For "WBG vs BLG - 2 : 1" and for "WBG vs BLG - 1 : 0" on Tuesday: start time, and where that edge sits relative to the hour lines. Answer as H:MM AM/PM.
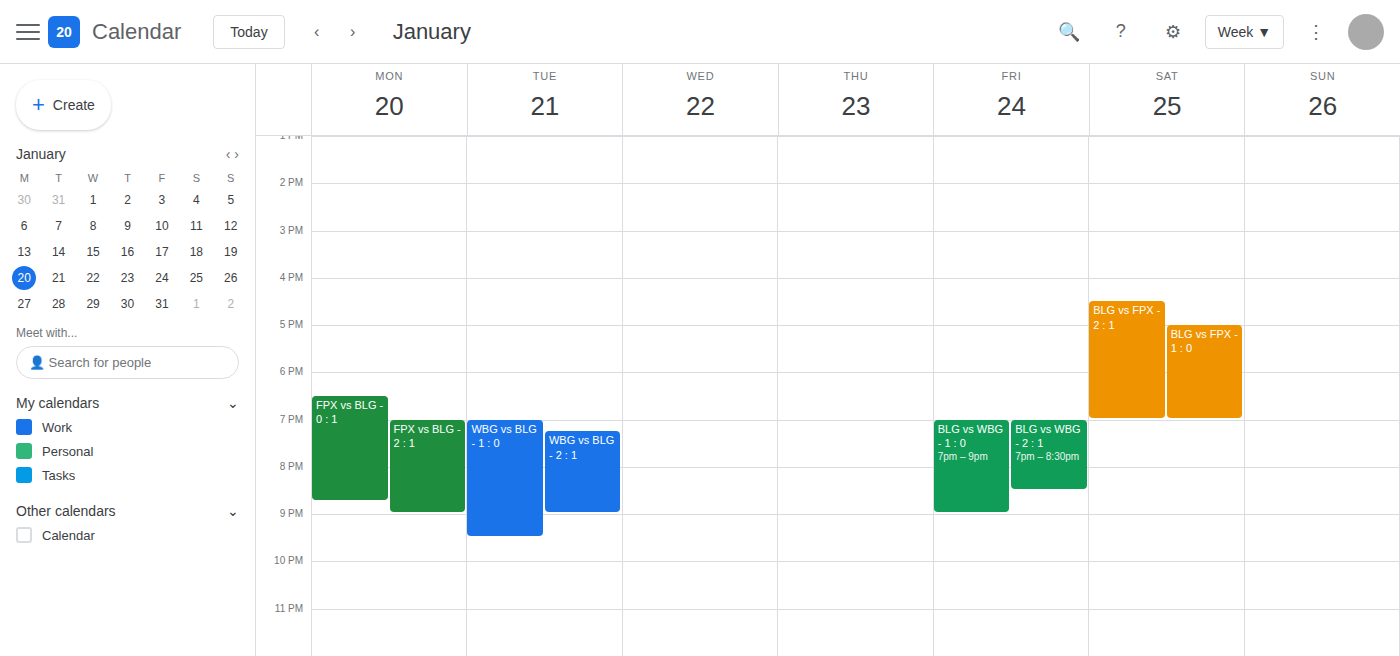
"WBG vs BLG - 2 : 1": 7:15 PM, neither: a quarter of the way from the 7 PM line to the 8 PM line. "WBG vs BLG - 1 : 0": 7:00 PM, exactly on the 7 PM line.